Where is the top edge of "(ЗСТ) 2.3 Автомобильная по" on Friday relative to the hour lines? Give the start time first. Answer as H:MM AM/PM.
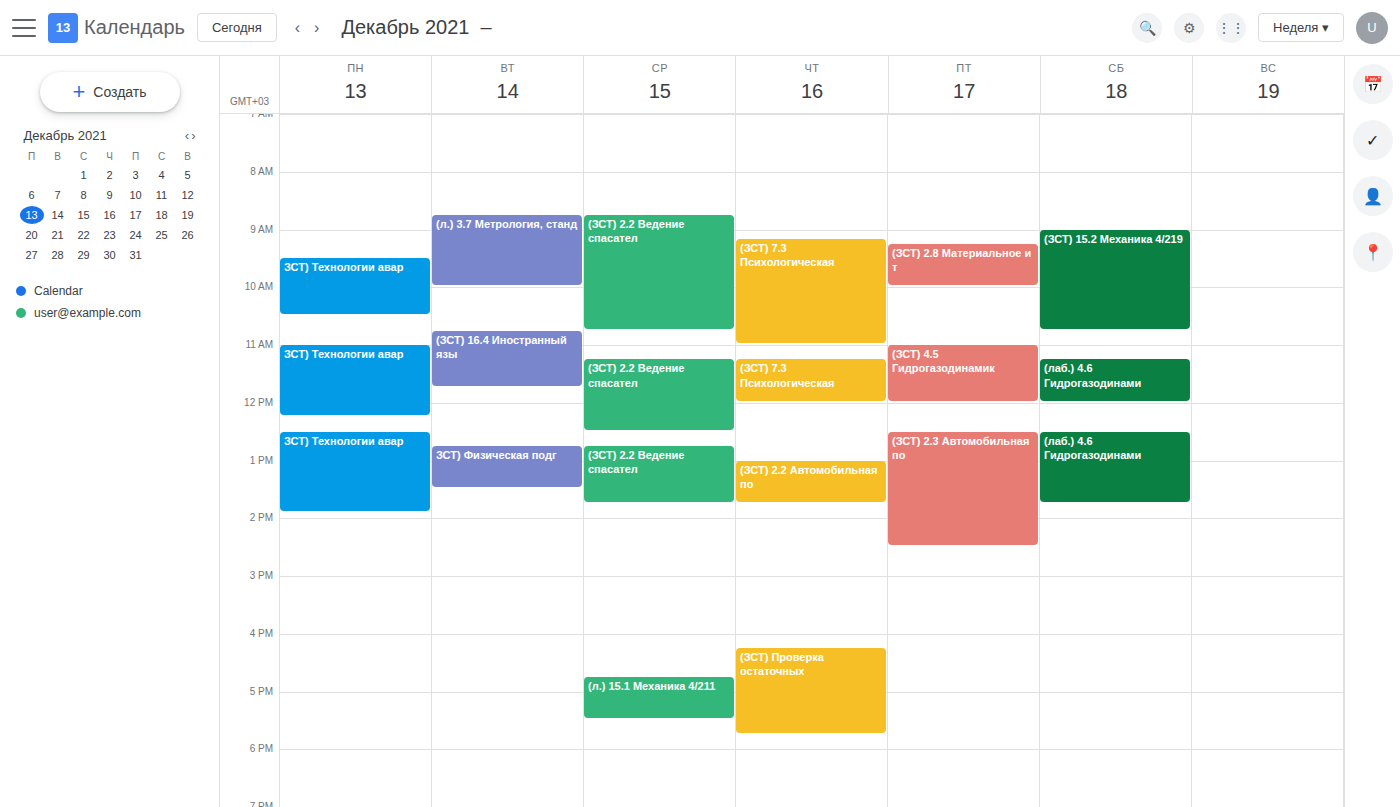
12:30 PM -- halfway between the 12 PM and 1 PM lines.